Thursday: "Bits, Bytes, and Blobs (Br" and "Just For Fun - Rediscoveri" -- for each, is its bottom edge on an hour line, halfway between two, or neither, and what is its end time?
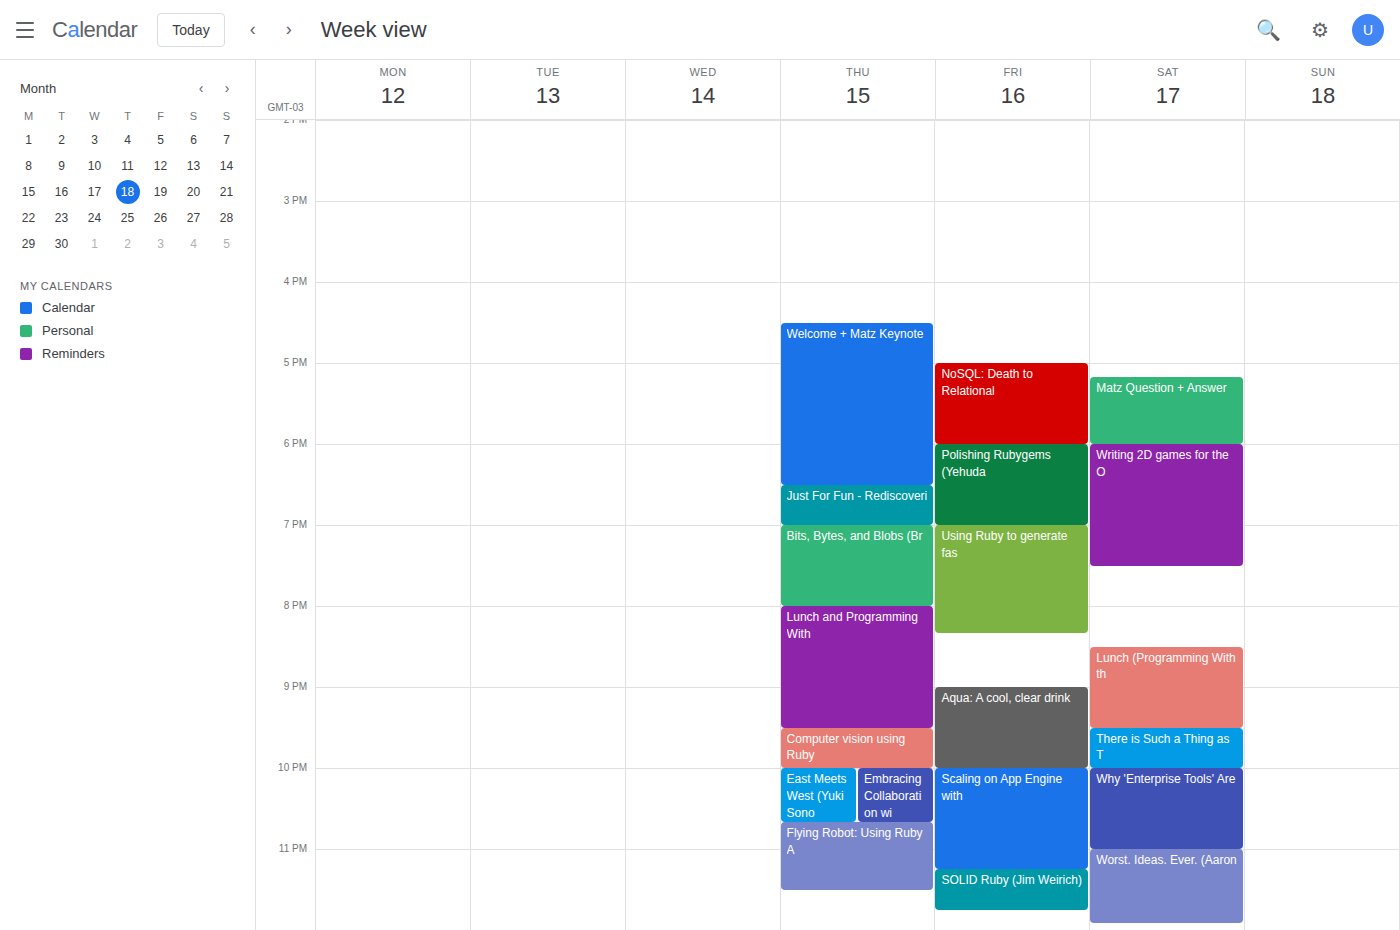
"Bits, Bytes, and Blobs (Br": 8:00 PM, exactly on the 8 PM line. "Just For Fun - Rediscoveri": 7:00 PM, exactly on the 7 PM line.